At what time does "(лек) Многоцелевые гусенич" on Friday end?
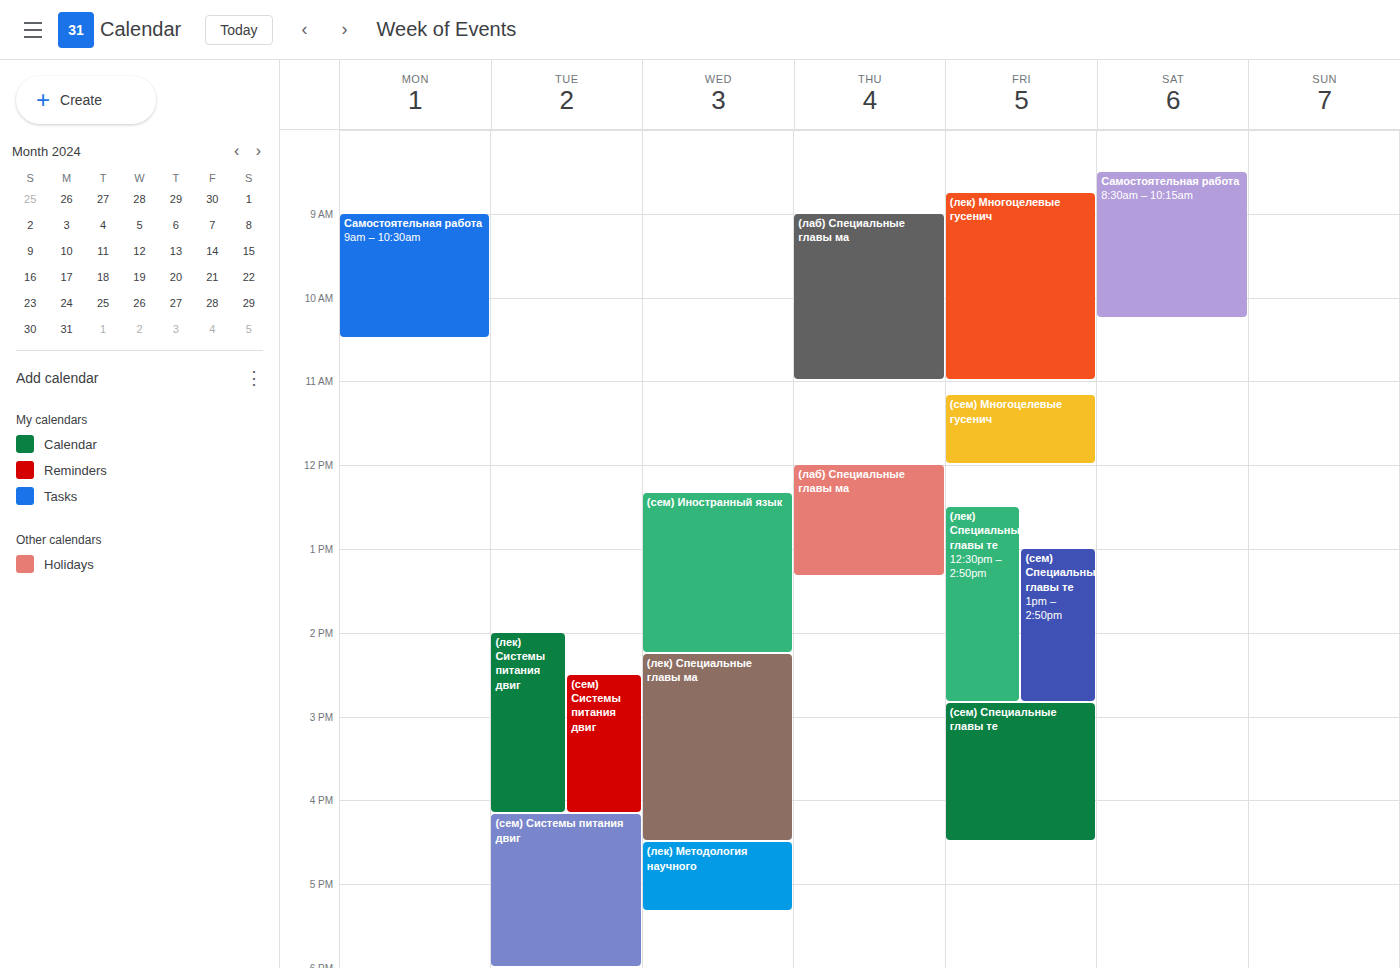
11:00 AM